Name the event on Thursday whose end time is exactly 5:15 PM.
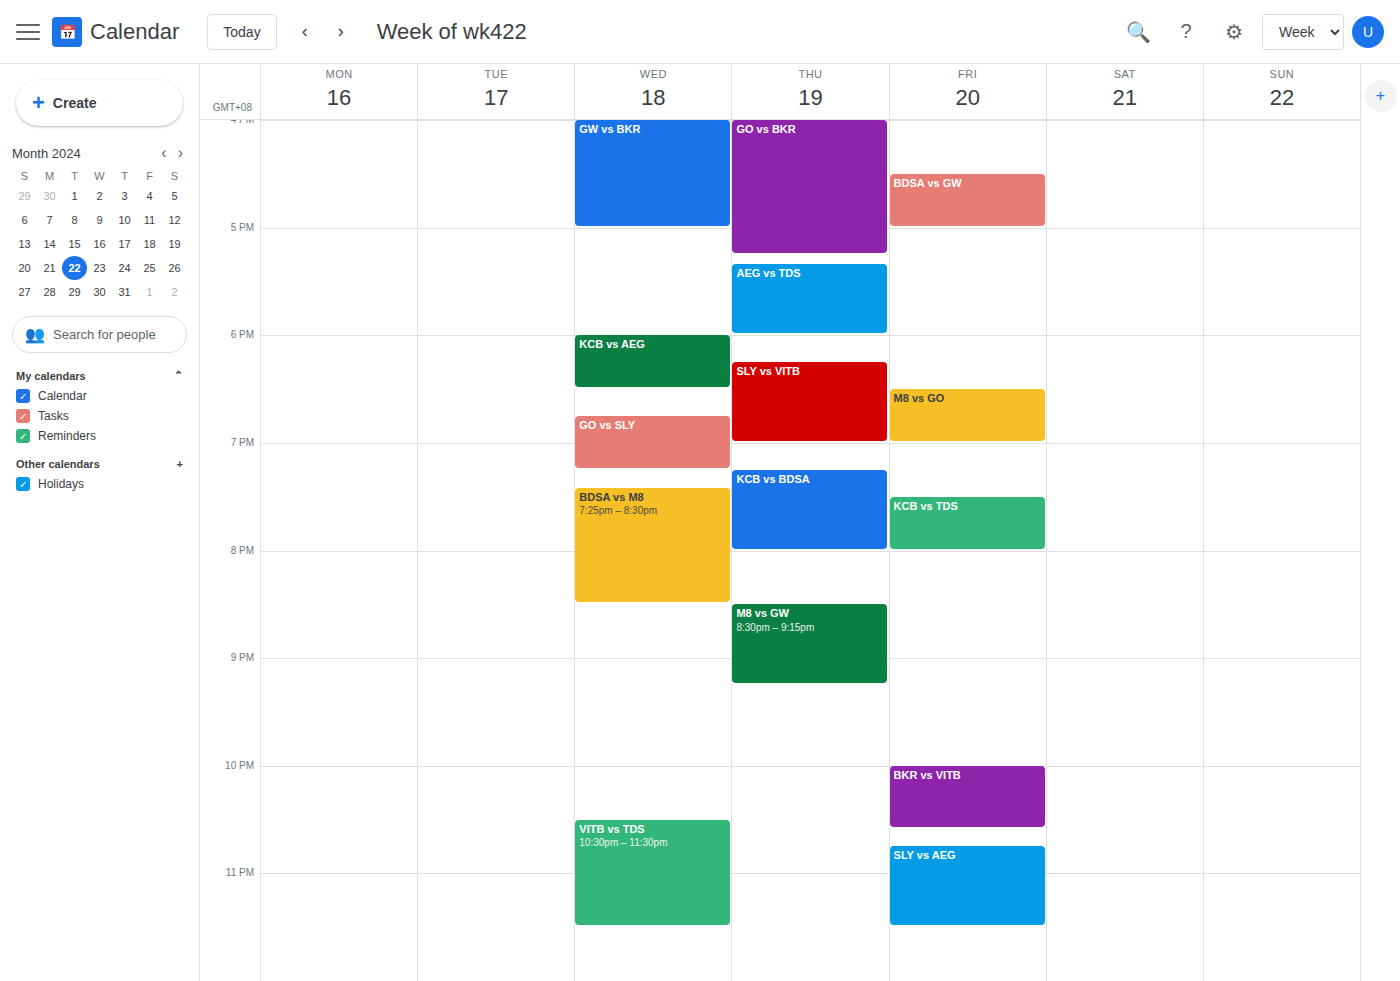
"GO vs BKR"